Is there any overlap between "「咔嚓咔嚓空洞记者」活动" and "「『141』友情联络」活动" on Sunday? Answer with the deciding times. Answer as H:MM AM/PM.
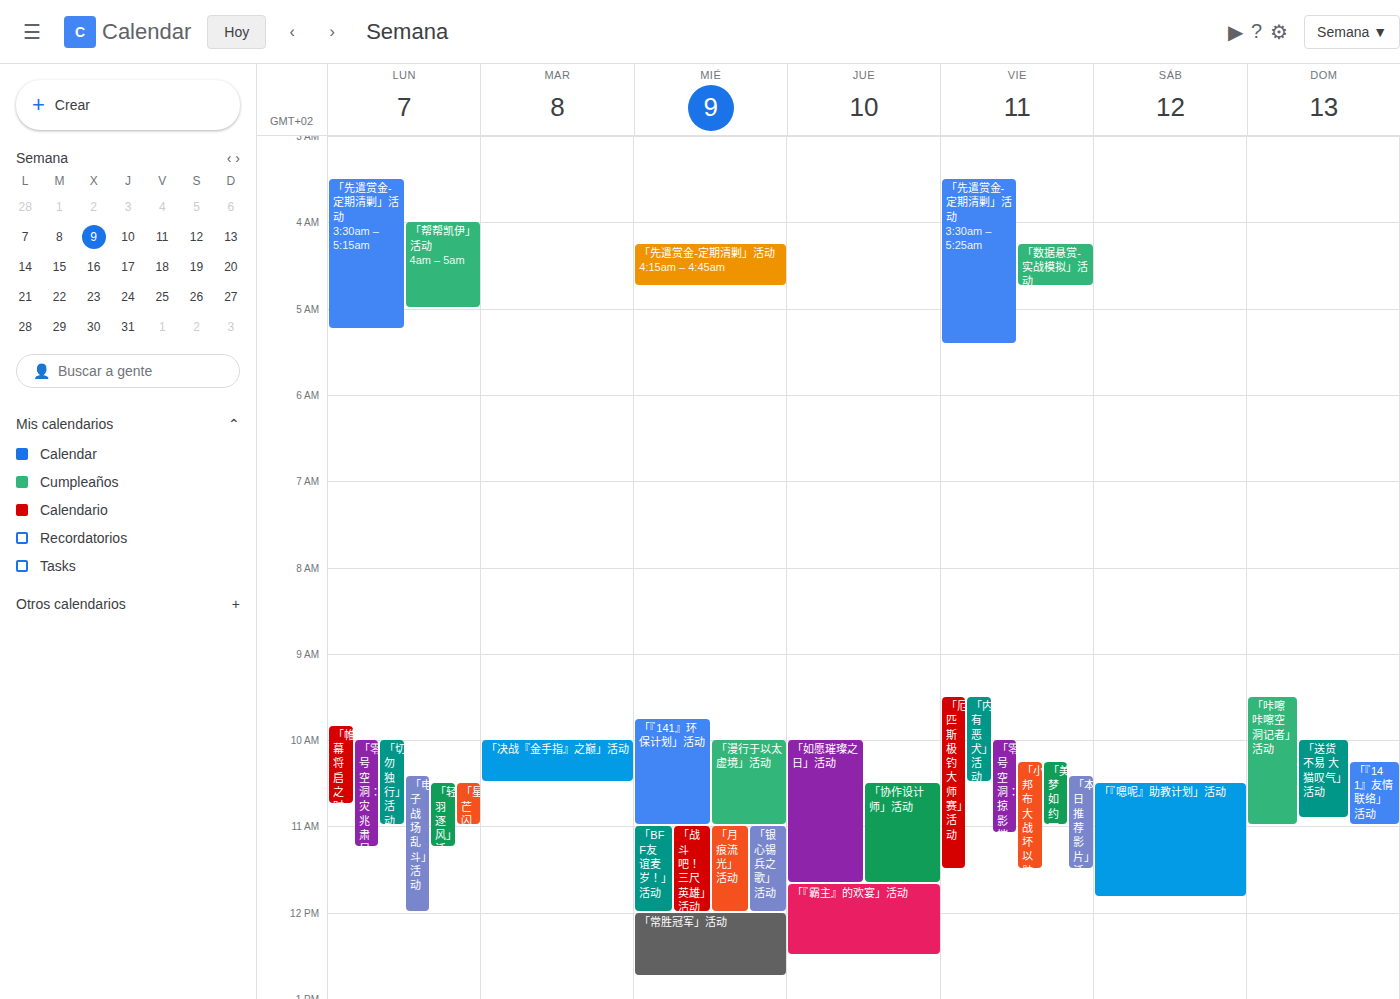
"「『141』友情联络」活动" runs 10:15 AM to 11:00 AM, inside "「咔嚓咔嚓空洞记者」活动" -- they overlap.